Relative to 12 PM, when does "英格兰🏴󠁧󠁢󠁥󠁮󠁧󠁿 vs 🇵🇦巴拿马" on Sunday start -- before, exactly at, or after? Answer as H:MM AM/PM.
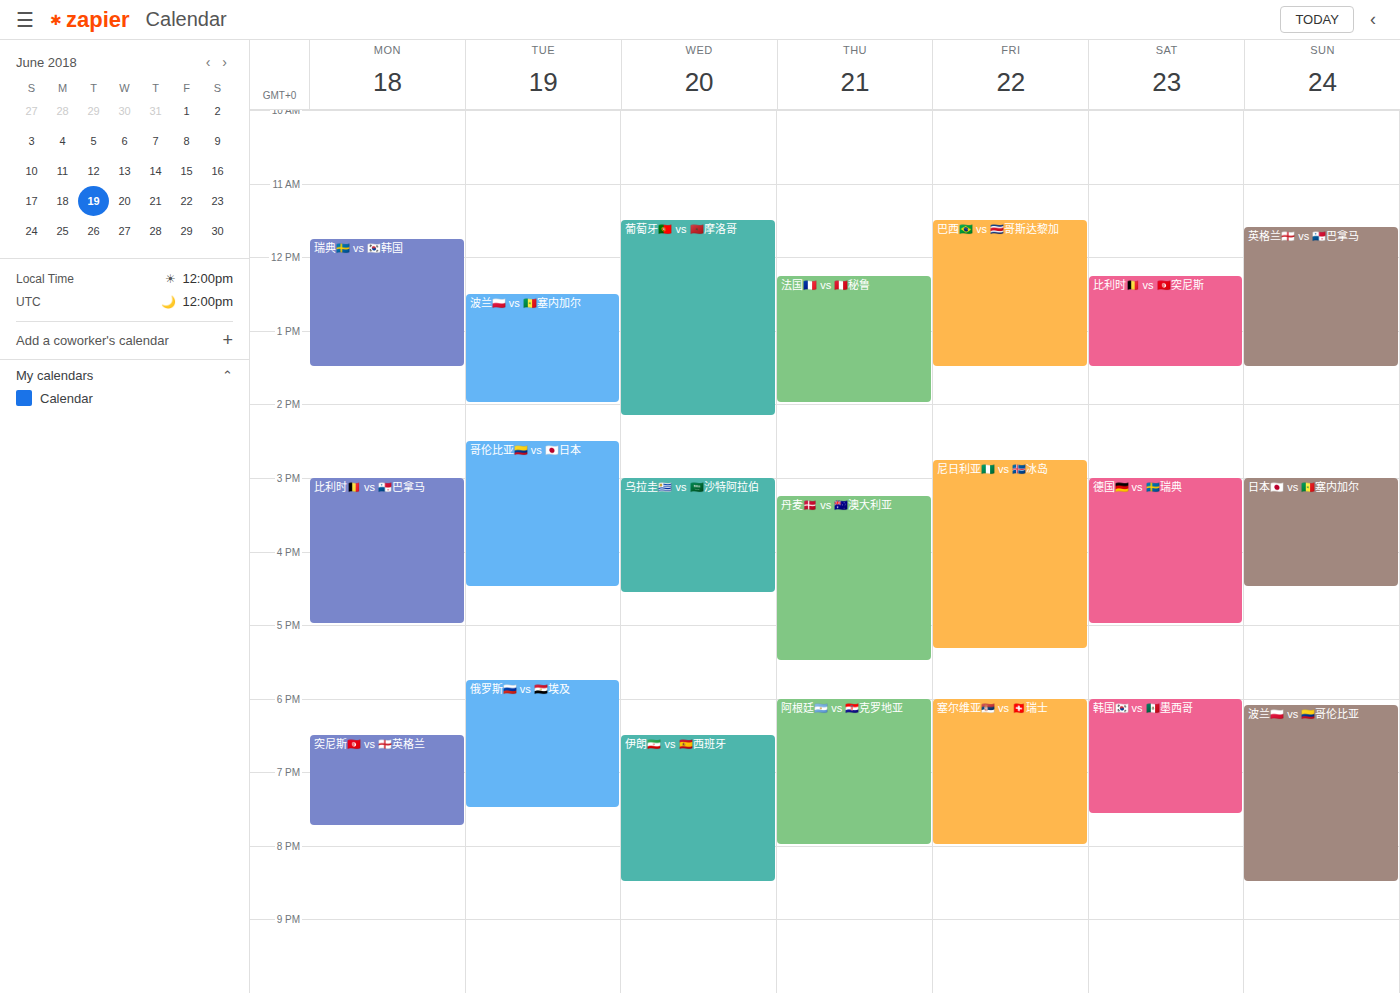
11:35 AM -- before 12 PM, 25 minutes above the 12 PM line.